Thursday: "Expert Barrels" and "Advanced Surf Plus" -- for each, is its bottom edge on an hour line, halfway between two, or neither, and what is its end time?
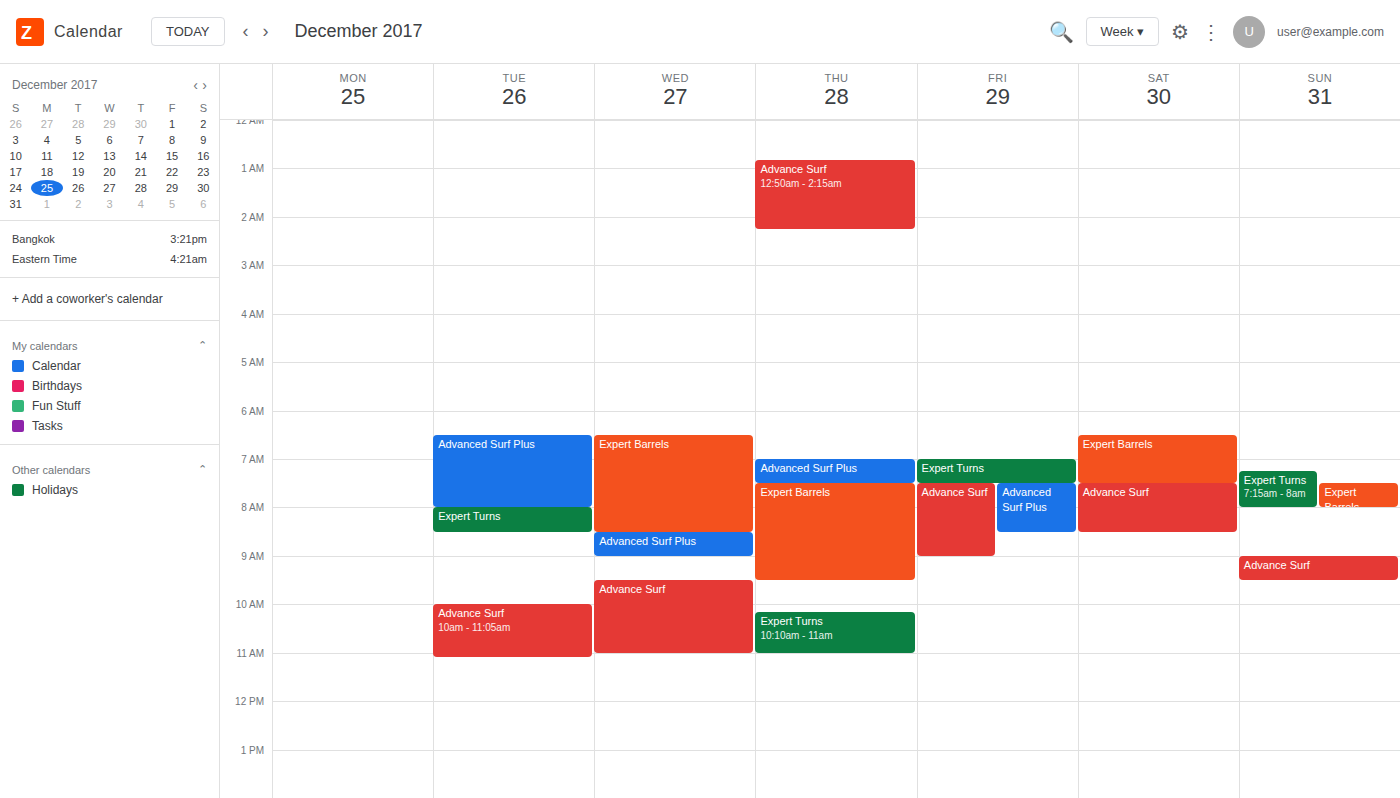
"Expert Barrels": 9:30 AM, halfway between the 9 AM and 10 AM lines. "Advanced Surf Plus": 7:30 AM, halfway between the 7 AM and 8 AM lines.